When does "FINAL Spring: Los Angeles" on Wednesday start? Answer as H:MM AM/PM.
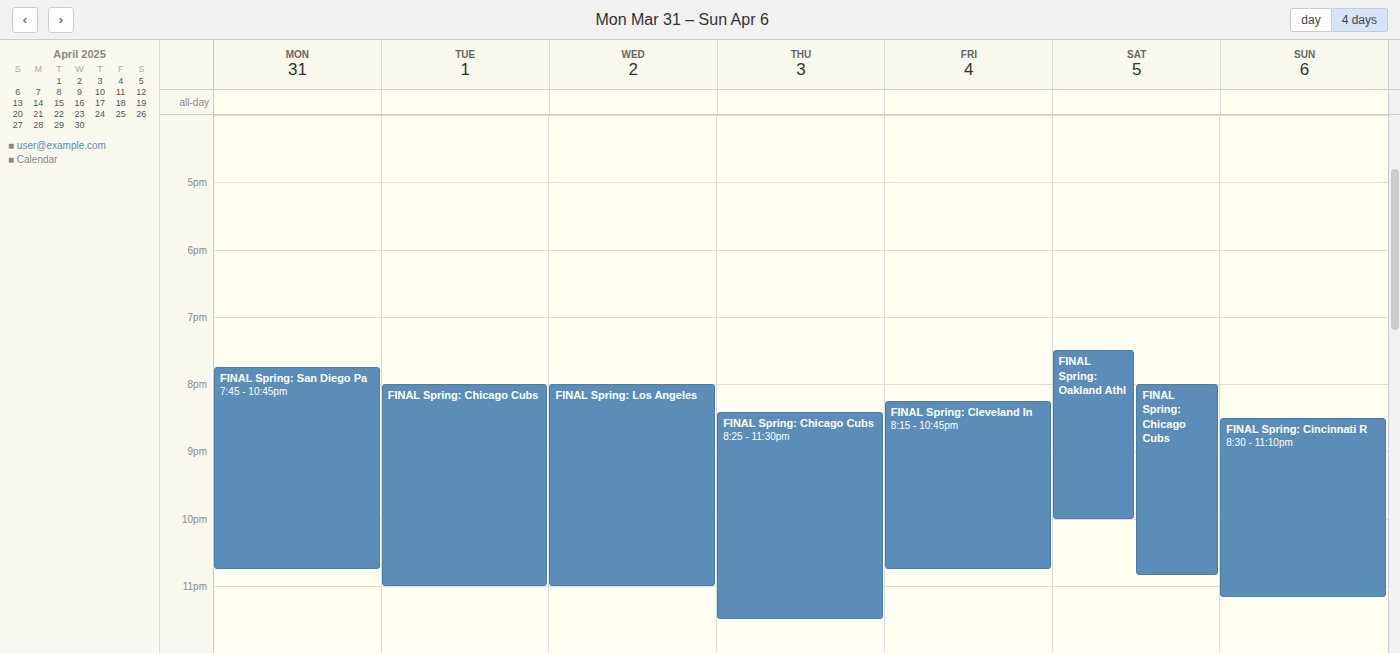
8:00 PM